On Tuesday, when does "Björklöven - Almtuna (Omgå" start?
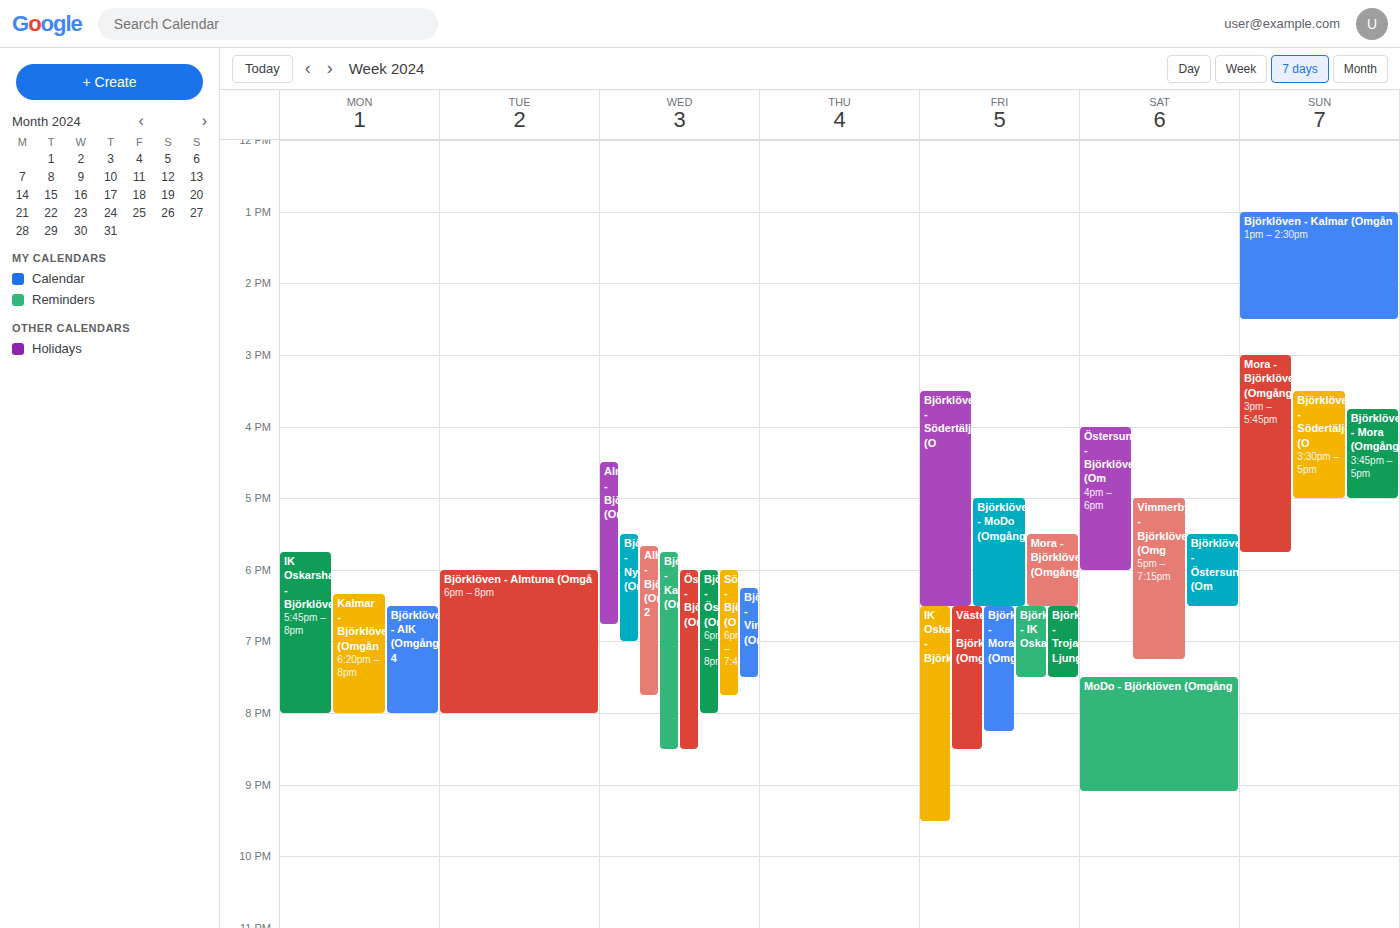
6:00 PM